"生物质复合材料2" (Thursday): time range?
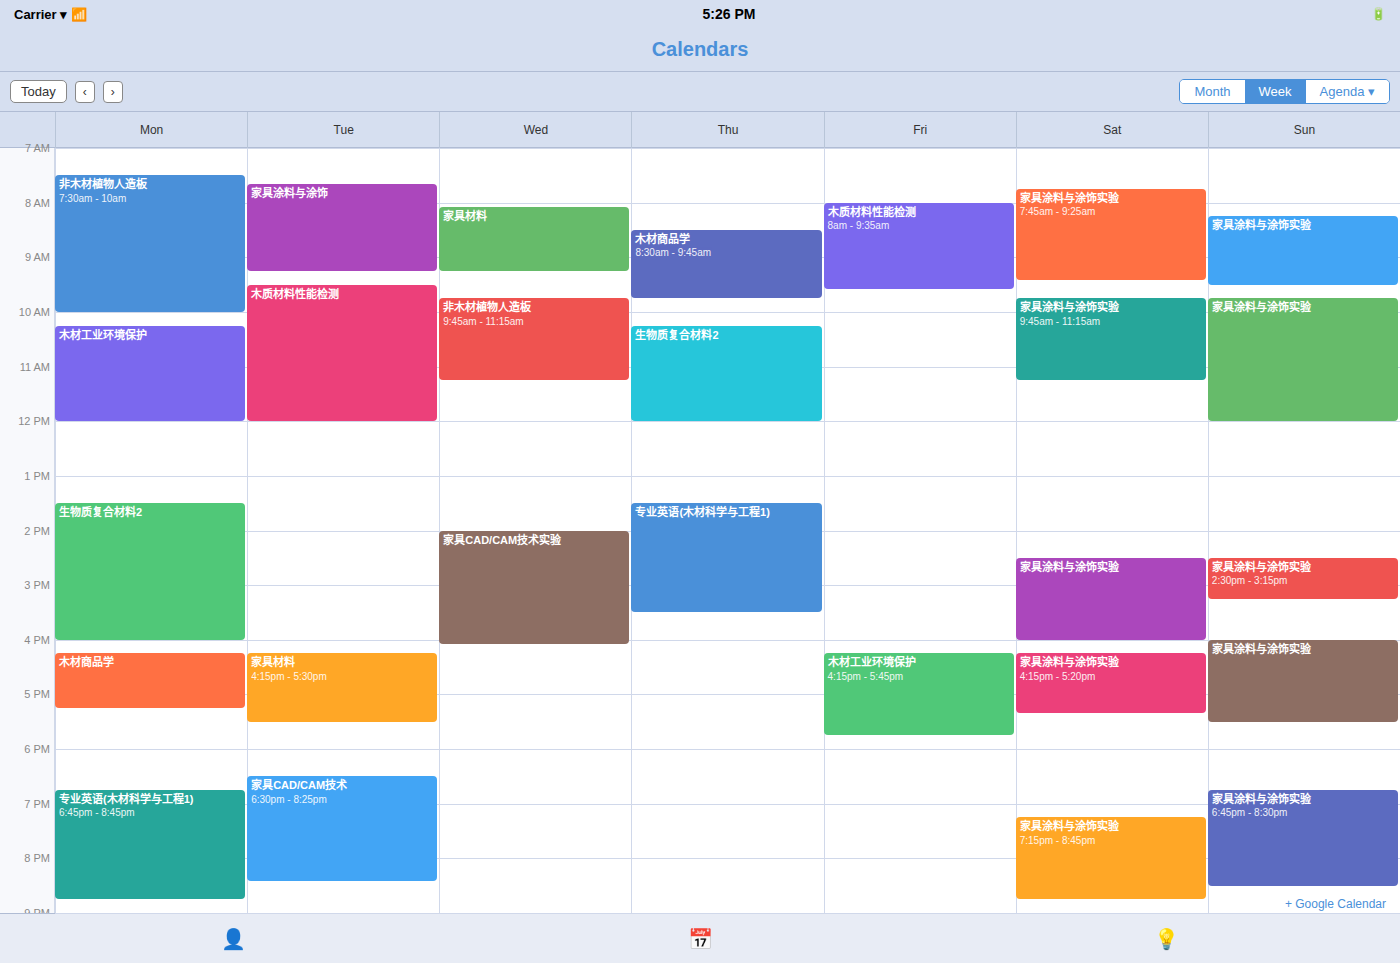
10:15 AM to 12:00 PM